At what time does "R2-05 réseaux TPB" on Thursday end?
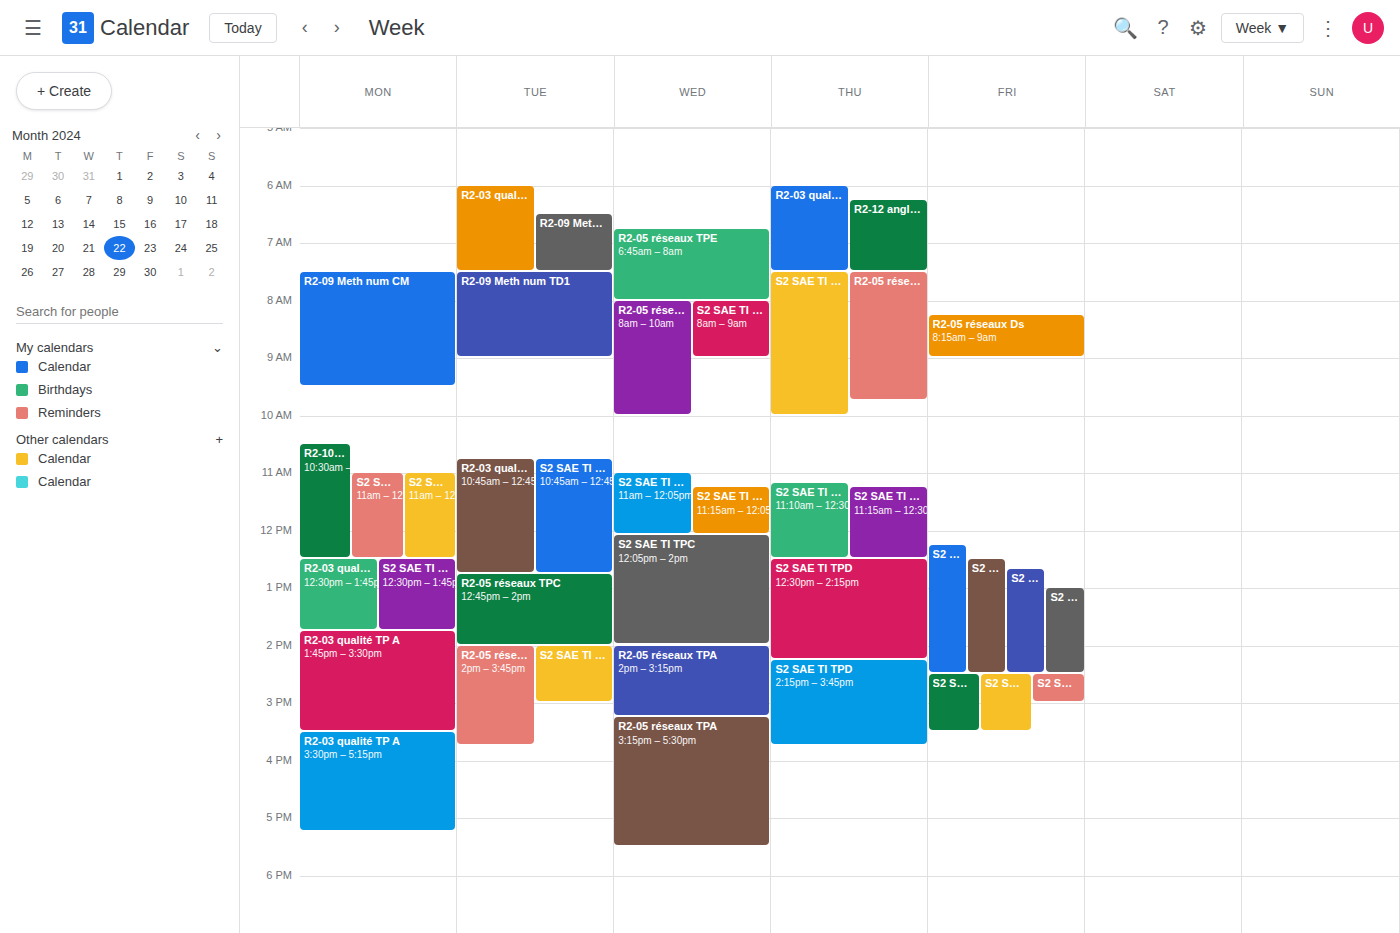
9:45 AM